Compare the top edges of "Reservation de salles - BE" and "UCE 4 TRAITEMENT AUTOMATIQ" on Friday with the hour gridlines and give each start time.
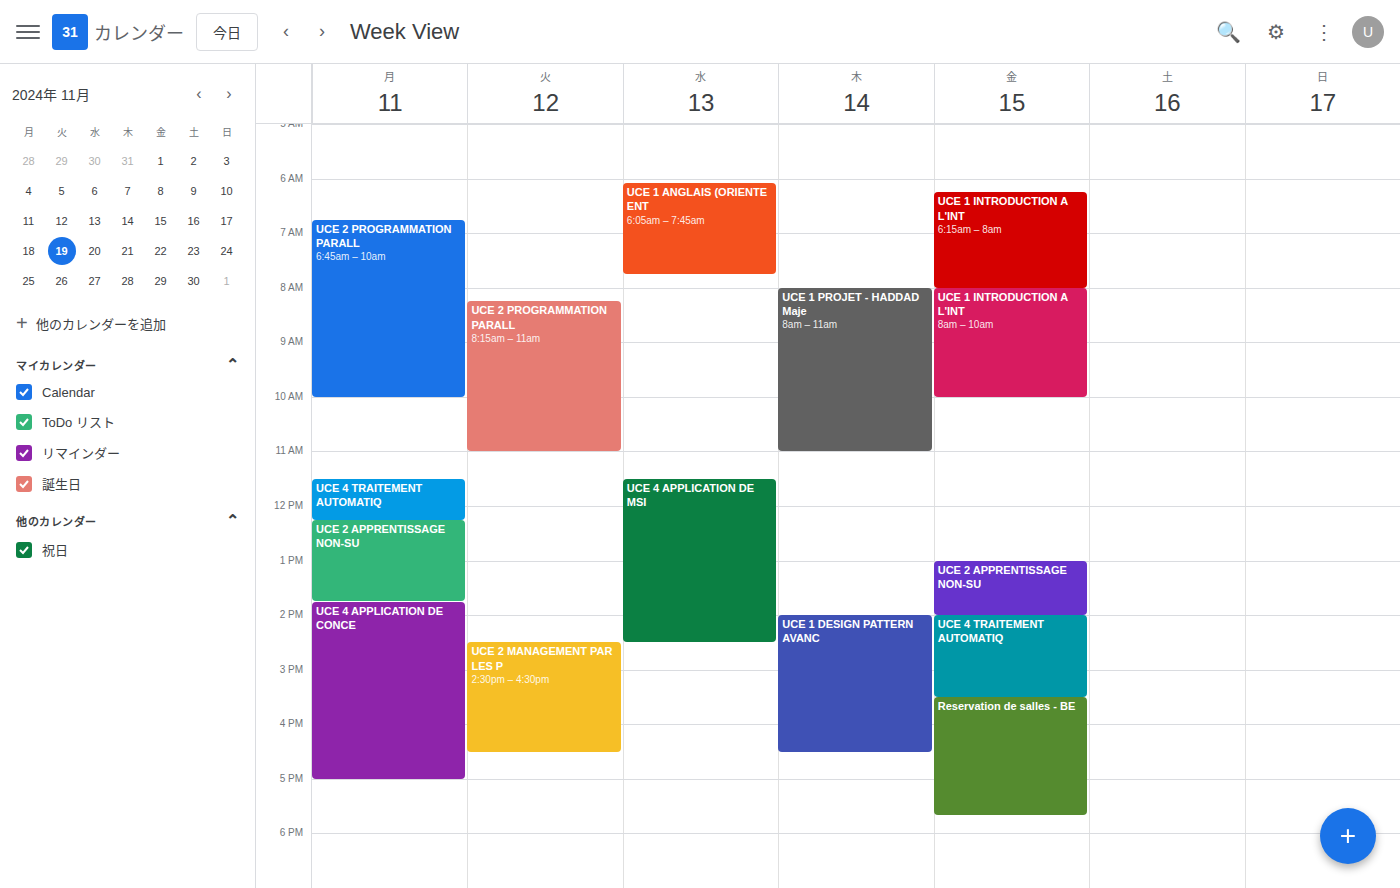
"Reservation de salles - BE": 3:30 PM, halfway between the 3 PM and 4 PM lines. "UCE 4 TRAITEMENT AUTOMATIQ": 2:00 PM, exactly on the 2 PM line.